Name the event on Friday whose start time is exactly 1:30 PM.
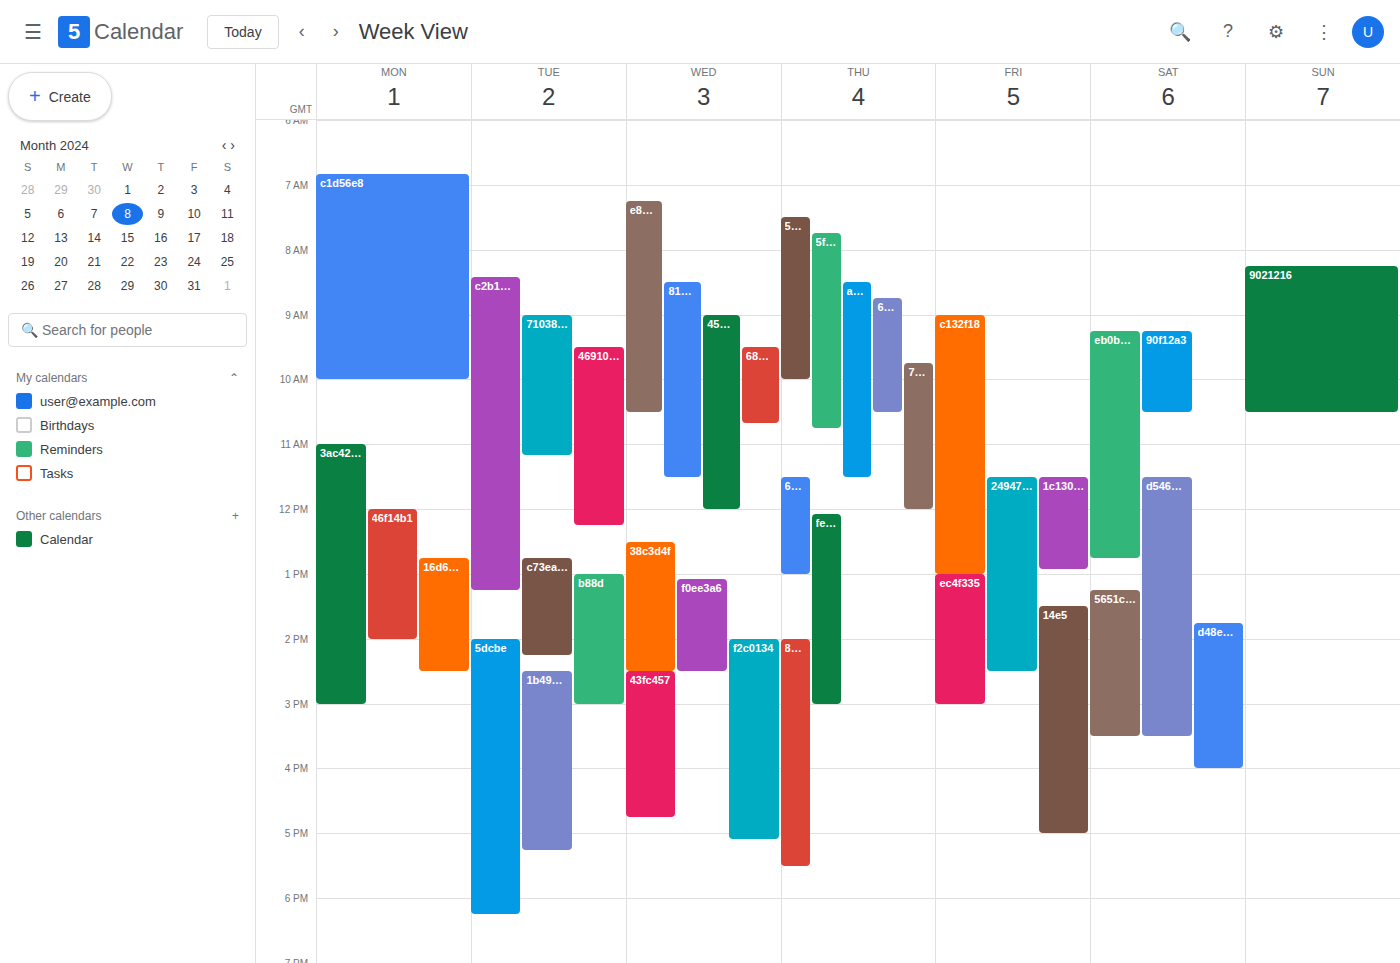
"14e5"